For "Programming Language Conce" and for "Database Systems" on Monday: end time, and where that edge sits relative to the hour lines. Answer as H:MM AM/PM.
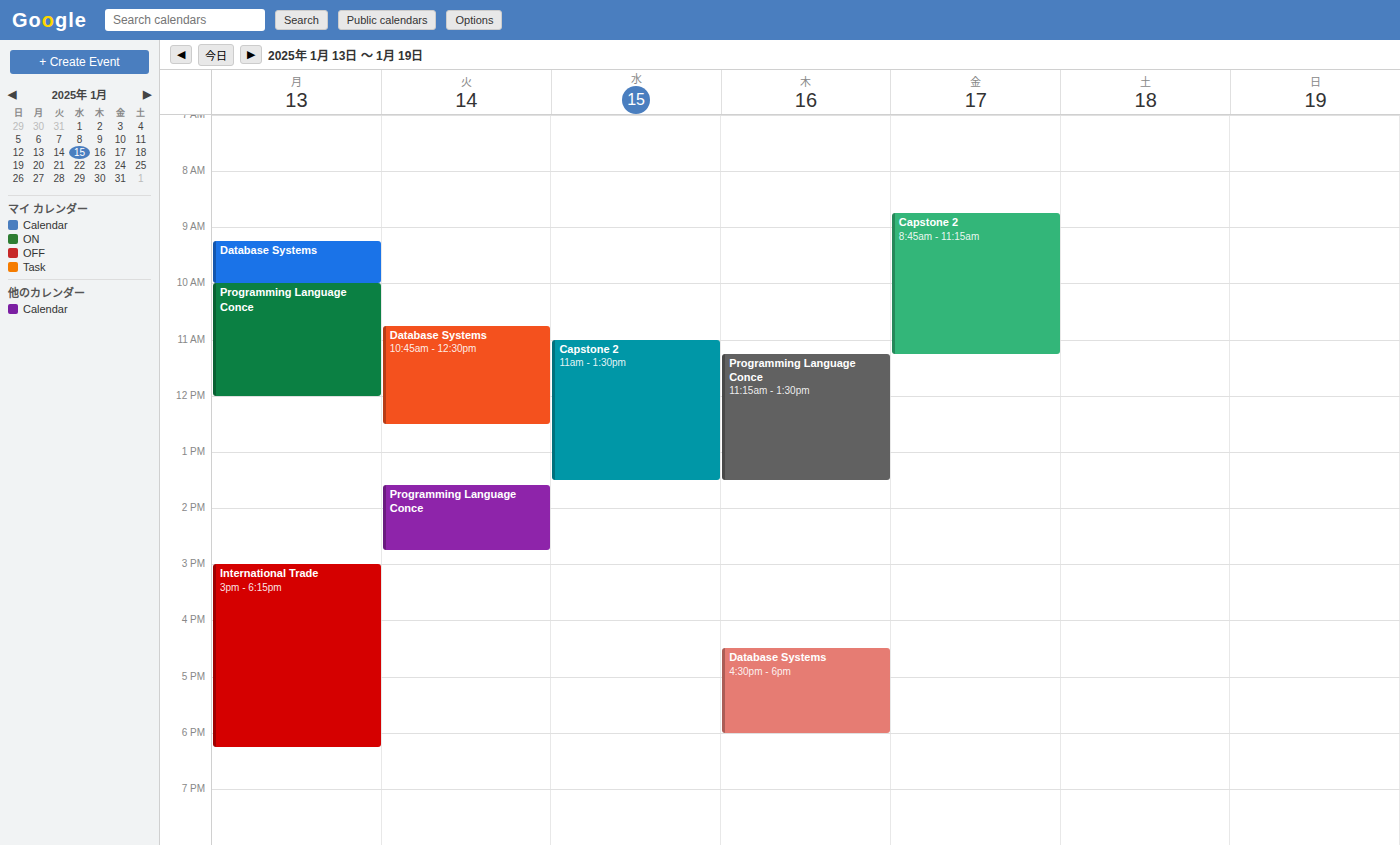
"Programming Language Conce": 12:00 PM, exactly on the 12 PM line. "Database Systems": 10:00 AM, exactly on the 10 AM line.